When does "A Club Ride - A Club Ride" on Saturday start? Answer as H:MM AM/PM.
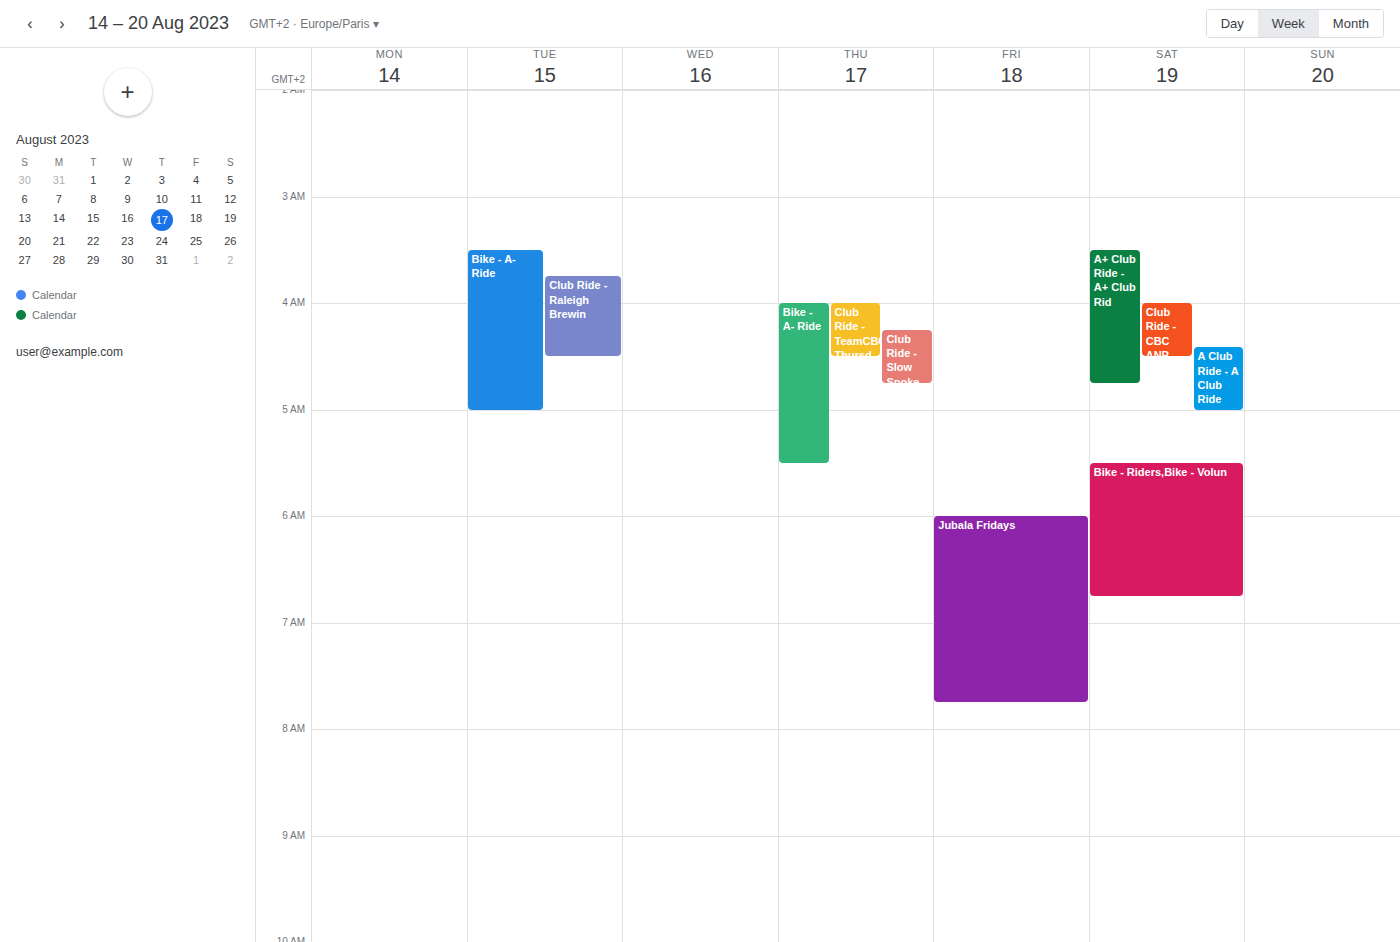
4:25 AM